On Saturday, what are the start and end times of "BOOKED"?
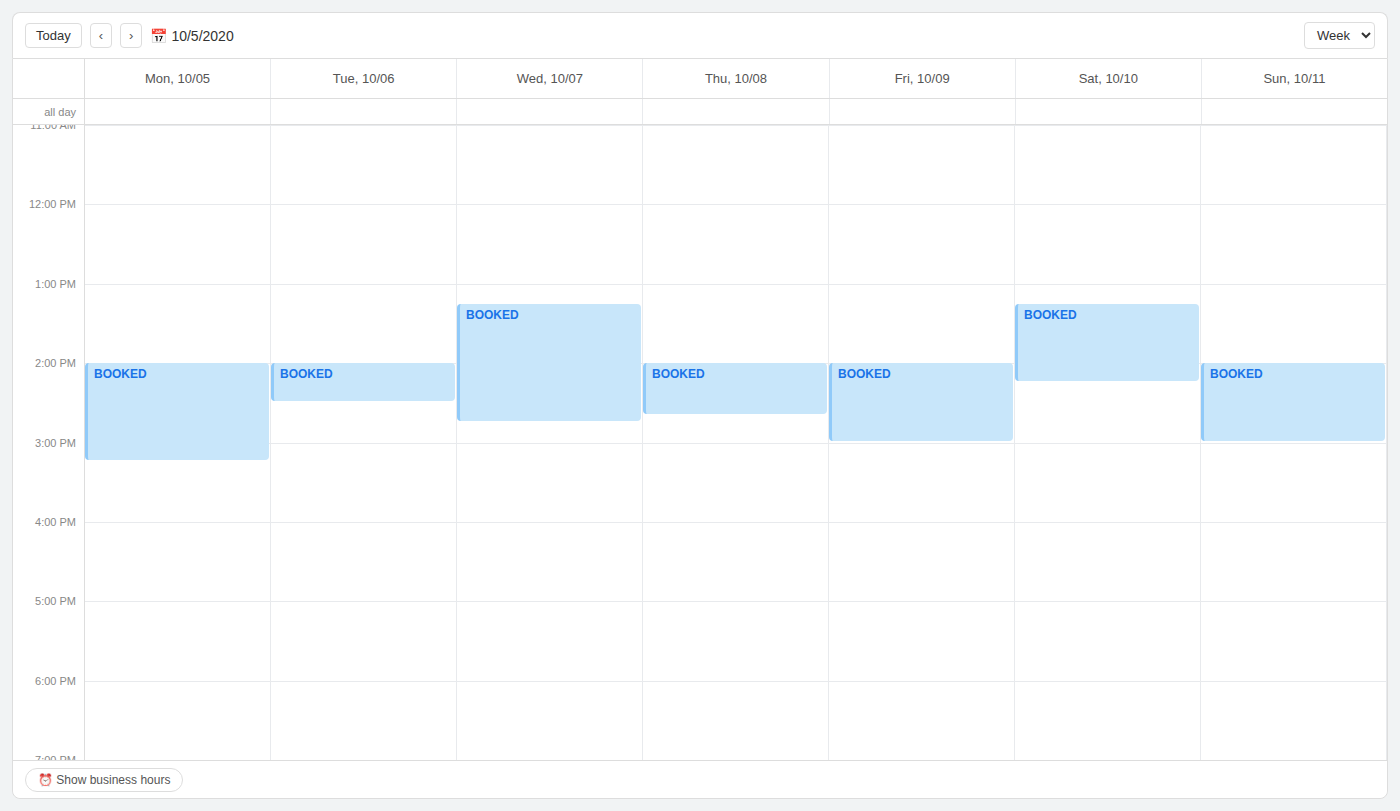
1:15 PM to 2:15 PM